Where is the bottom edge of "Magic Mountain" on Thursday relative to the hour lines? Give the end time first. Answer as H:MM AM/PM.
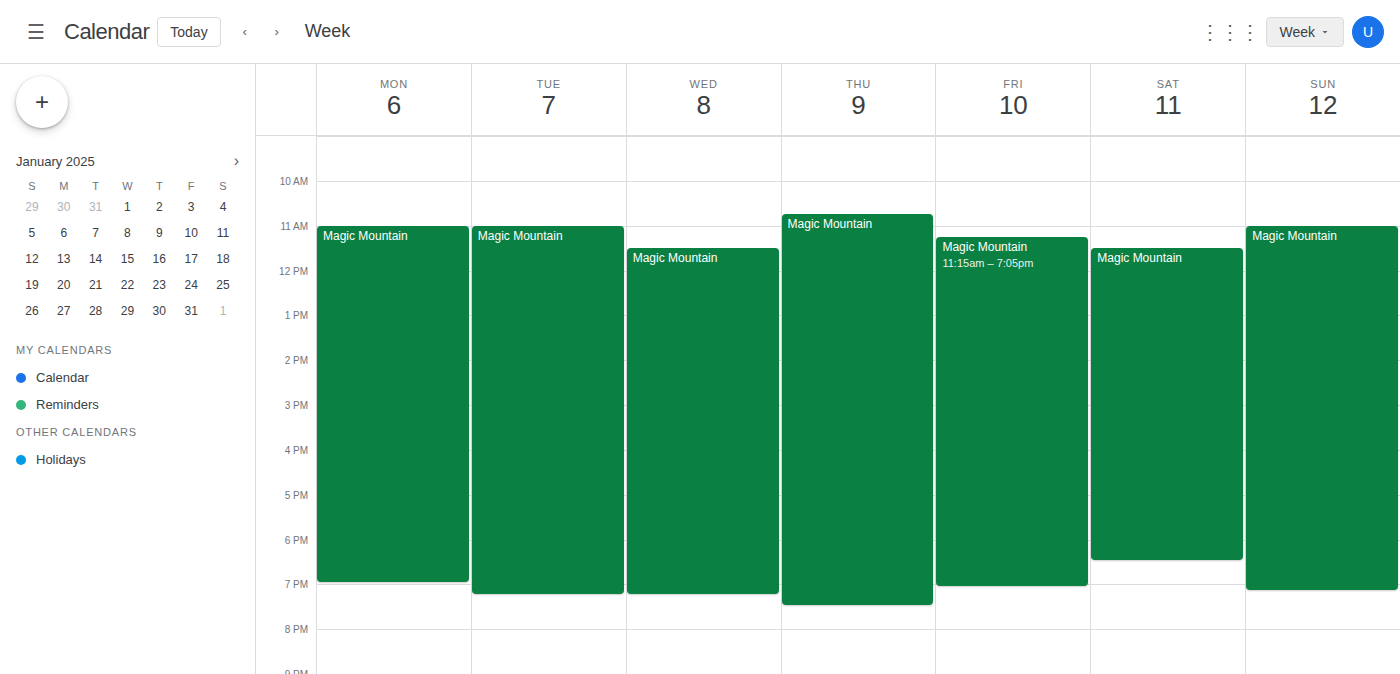
7:30 PM -- halfway between the 7 PM and 8 PM lines.